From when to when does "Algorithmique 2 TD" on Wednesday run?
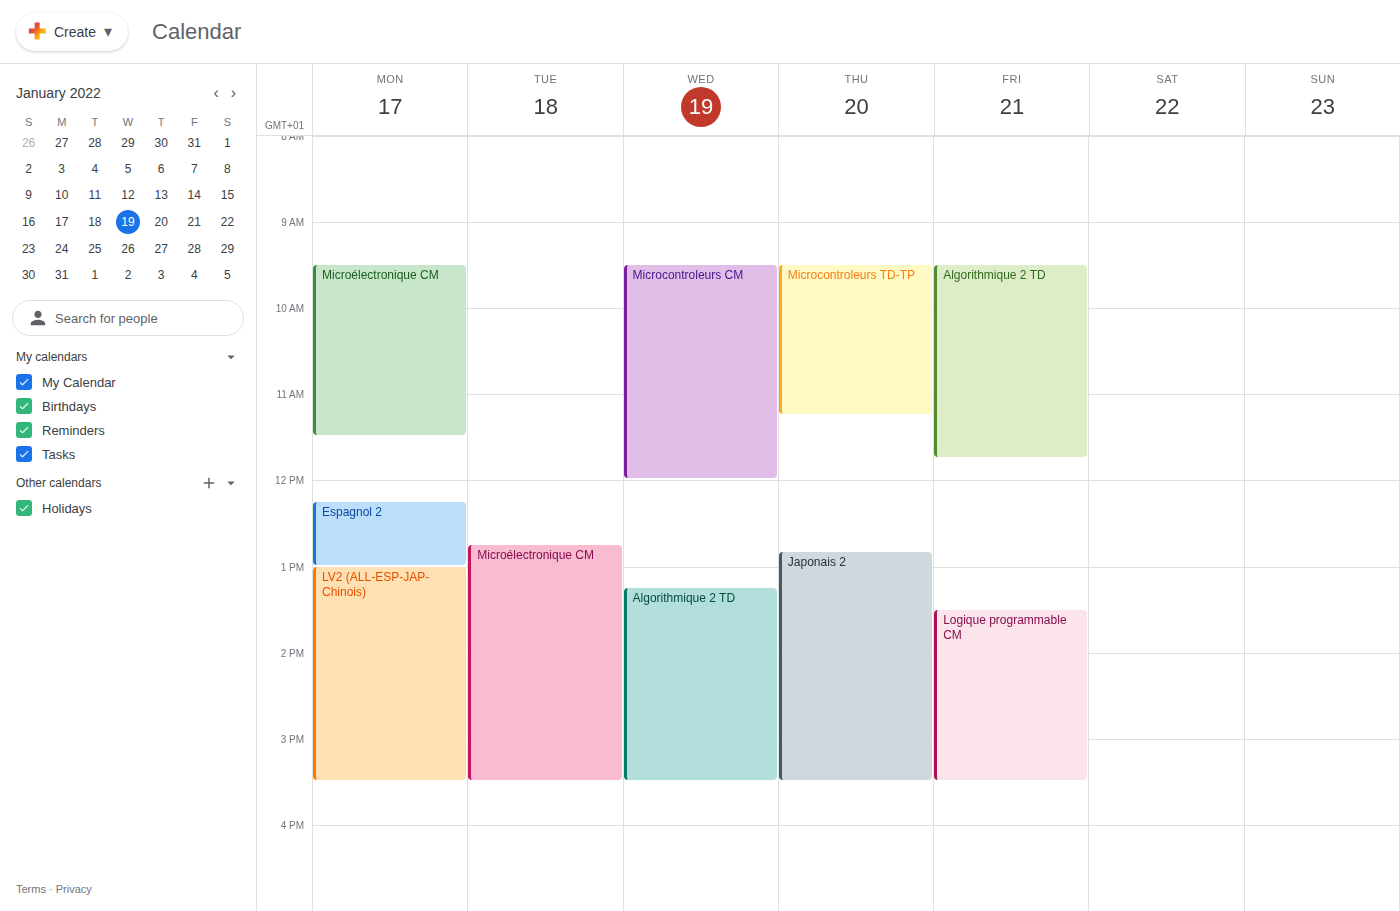
1:15 PM to 3:30 PM